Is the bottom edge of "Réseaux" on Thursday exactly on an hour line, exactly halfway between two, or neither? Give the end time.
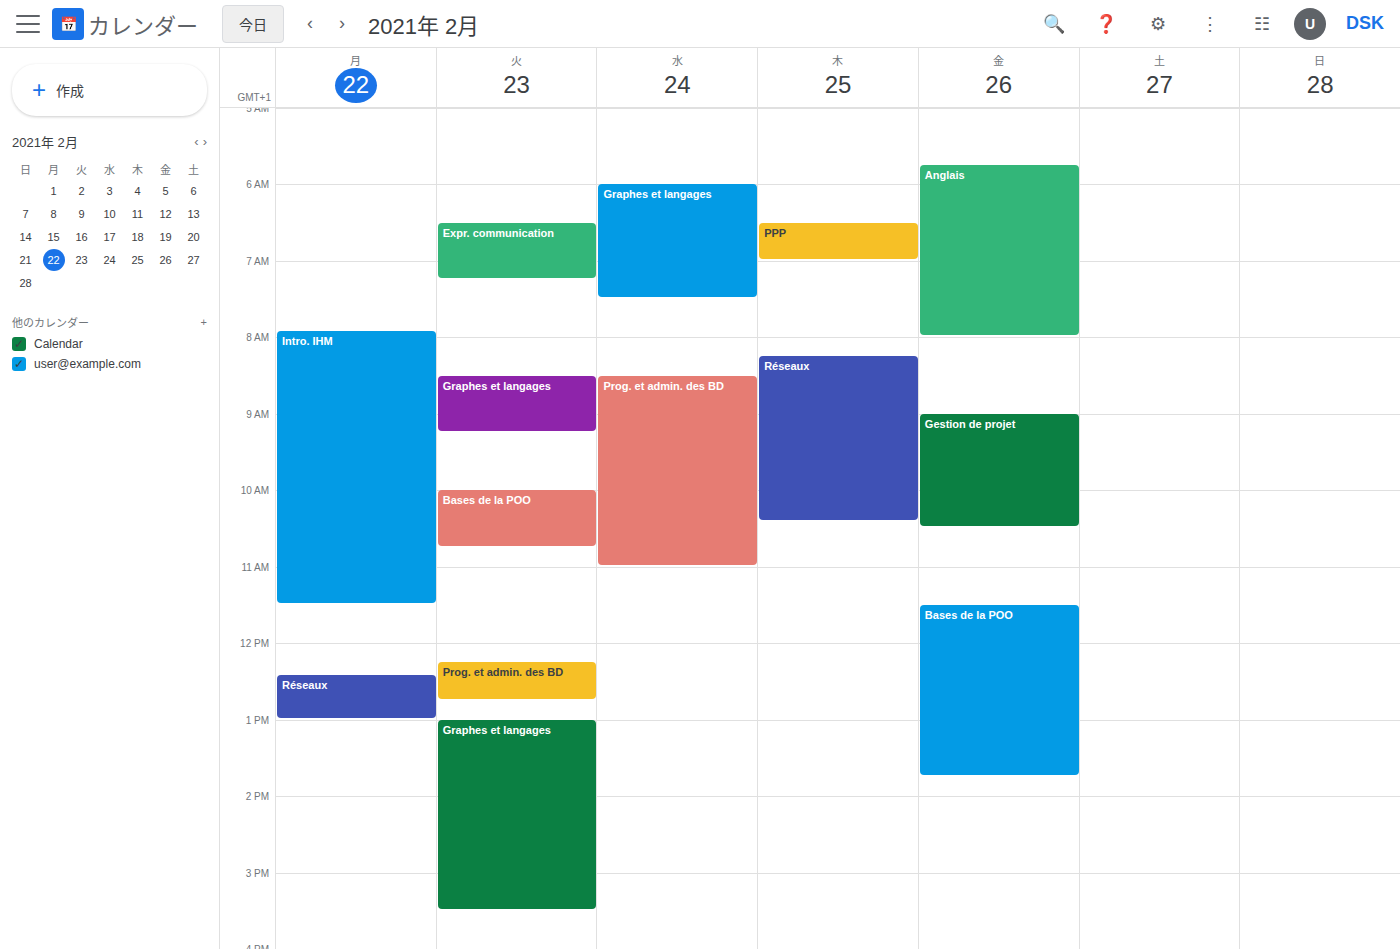
10:25 AM -- neither: 25 minutes below the 10 AM line and 35 minutes above the 11 AM line.